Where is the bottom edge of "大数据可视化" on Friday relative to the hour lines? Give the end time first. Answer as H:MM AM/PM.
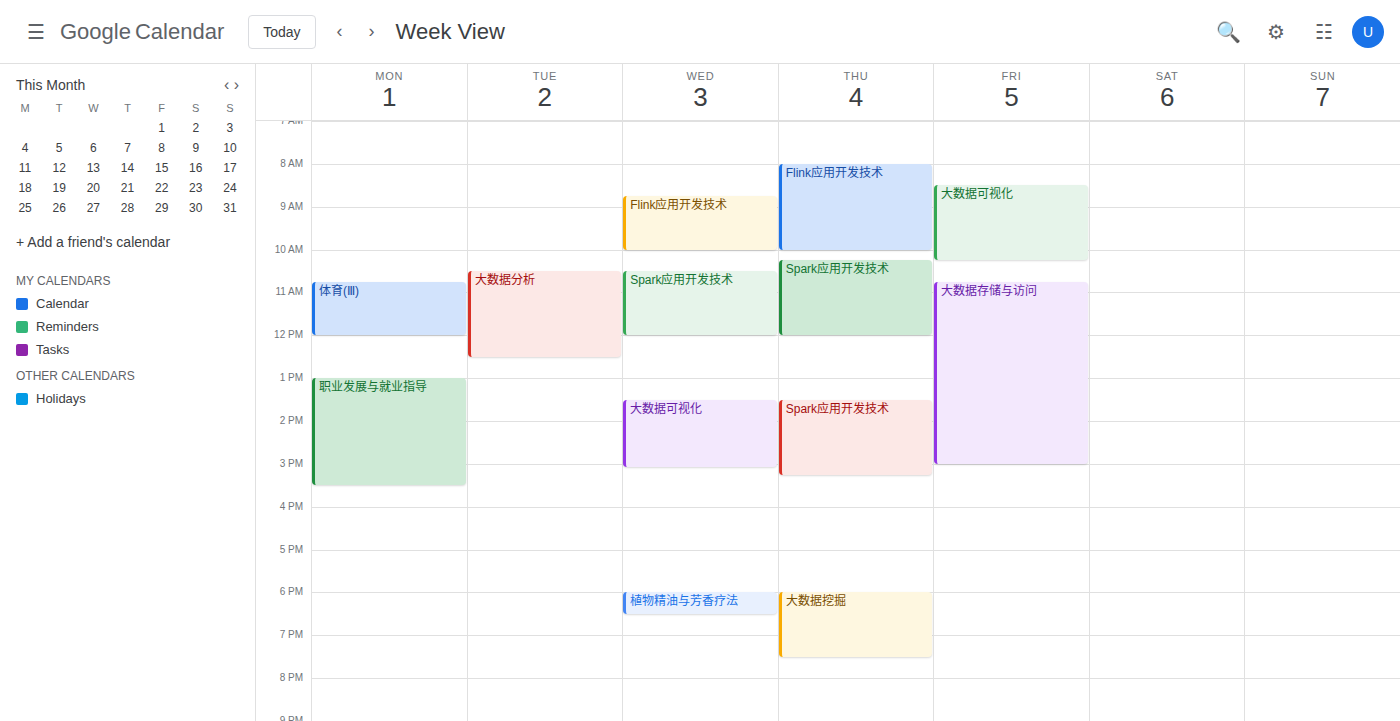
10:15 AM -- neither: a quarter of the way from the 10 AM line to the 11 AM line.